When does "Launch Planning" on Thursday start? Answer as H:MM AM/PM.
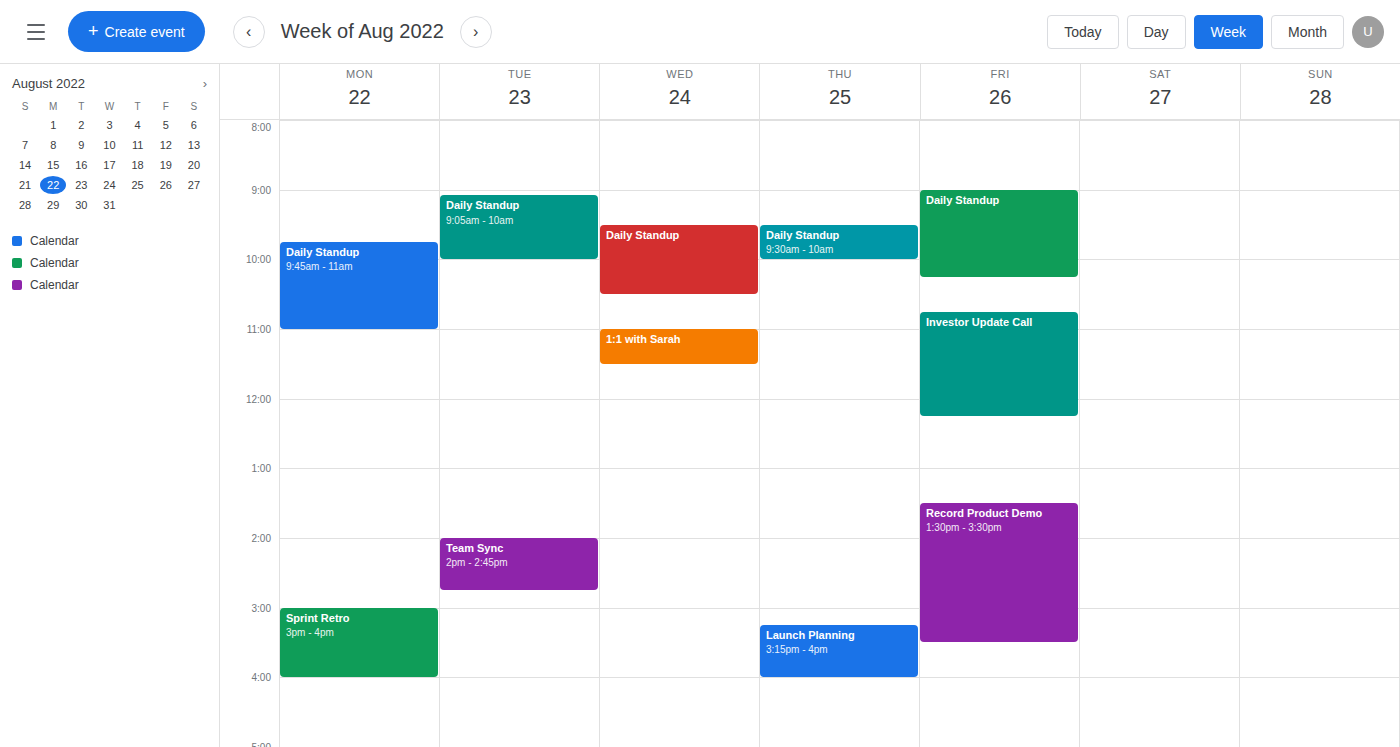
3:15 PM